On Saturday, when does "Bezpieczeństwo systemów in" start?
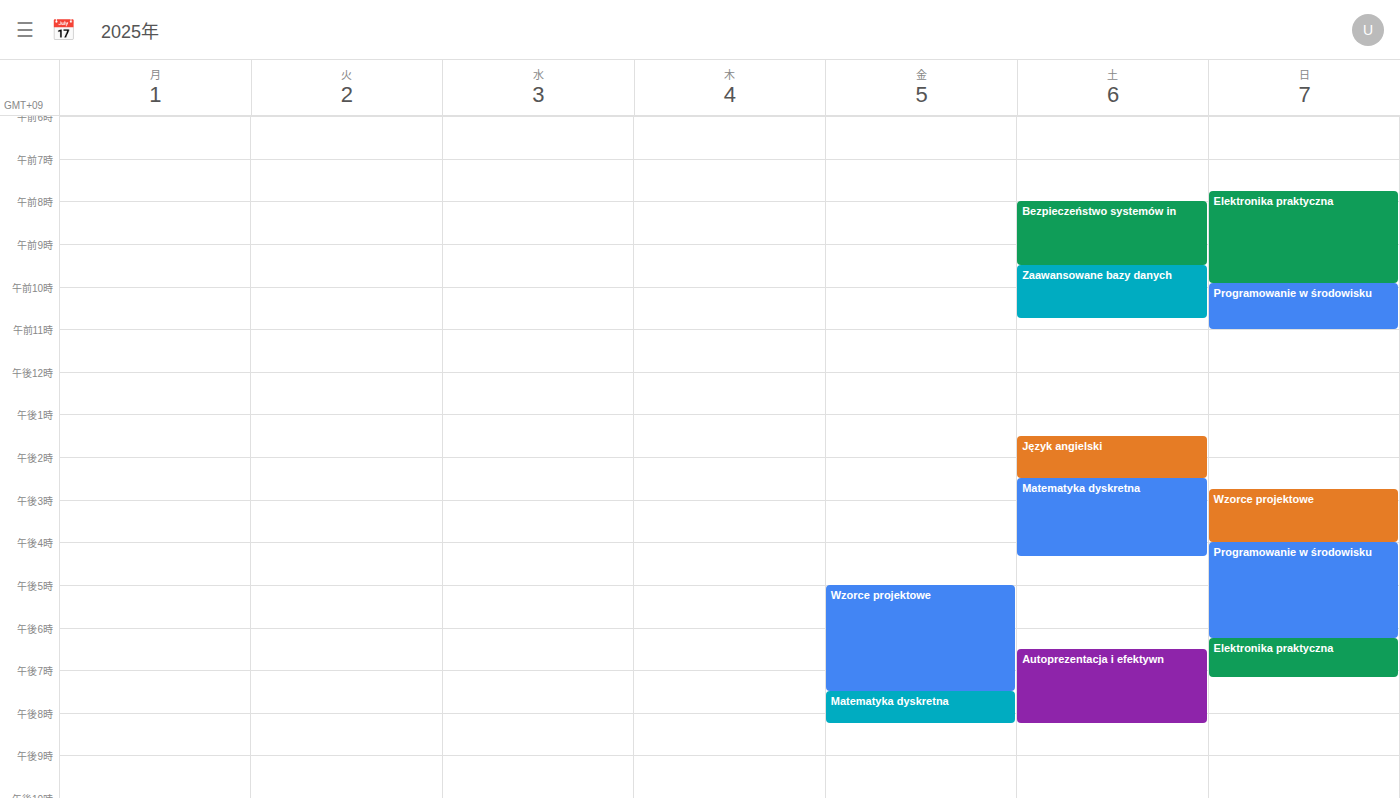
8:00 AM